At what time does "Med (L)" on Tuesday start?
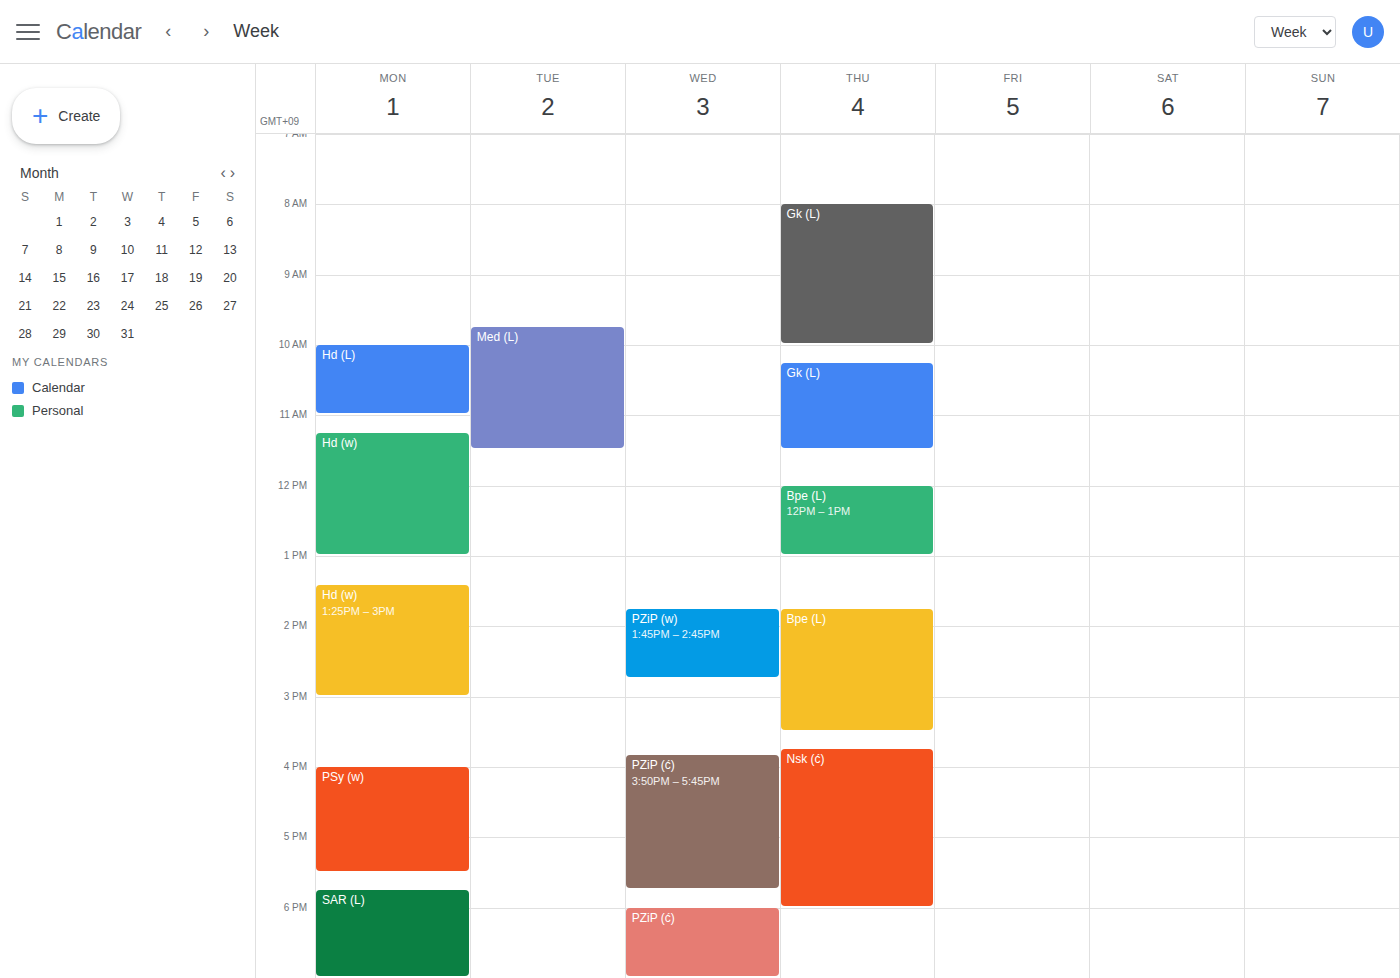
9:45 AM